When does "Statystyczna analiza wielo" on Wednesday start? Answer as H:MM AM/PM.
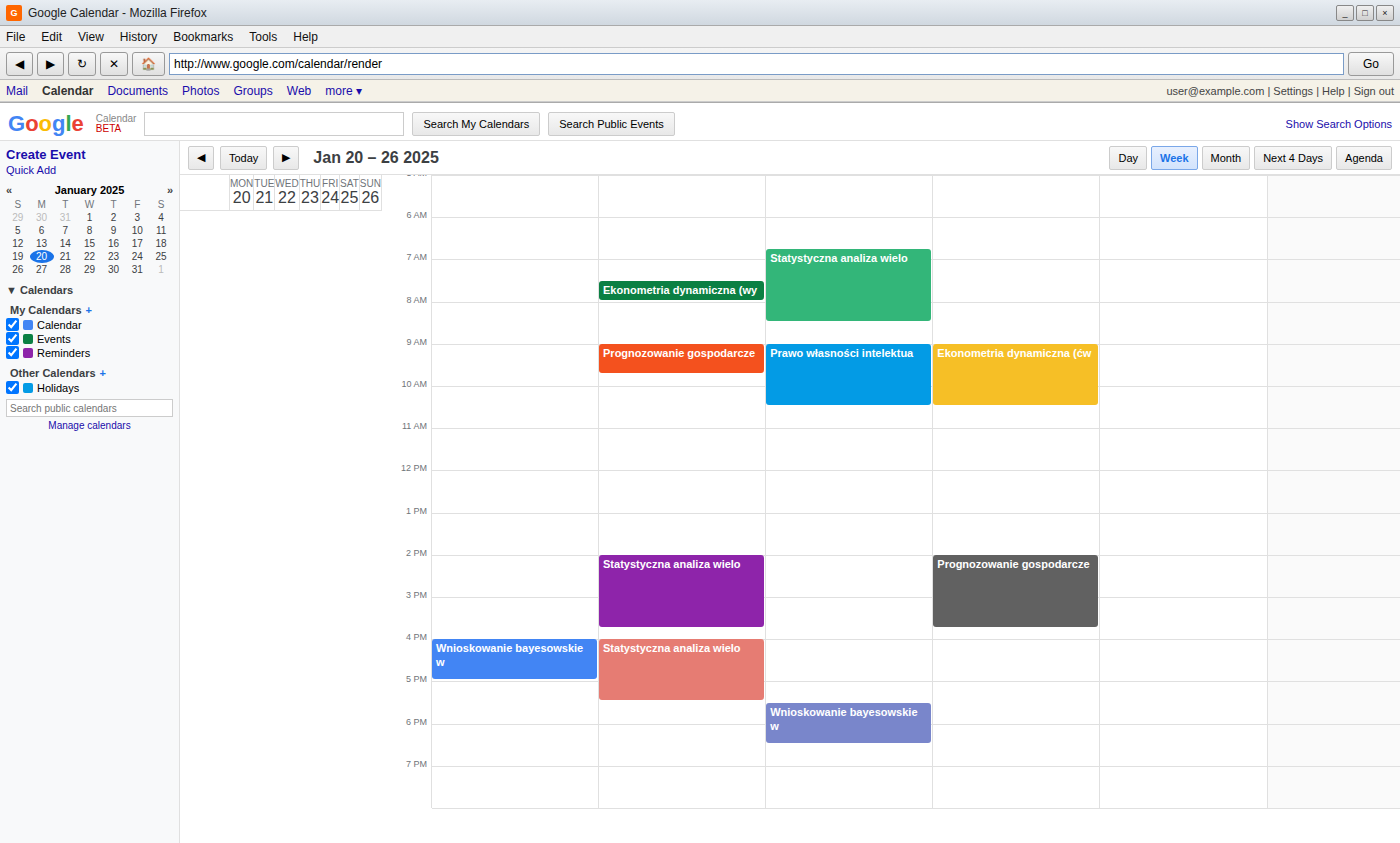
6:45 AM